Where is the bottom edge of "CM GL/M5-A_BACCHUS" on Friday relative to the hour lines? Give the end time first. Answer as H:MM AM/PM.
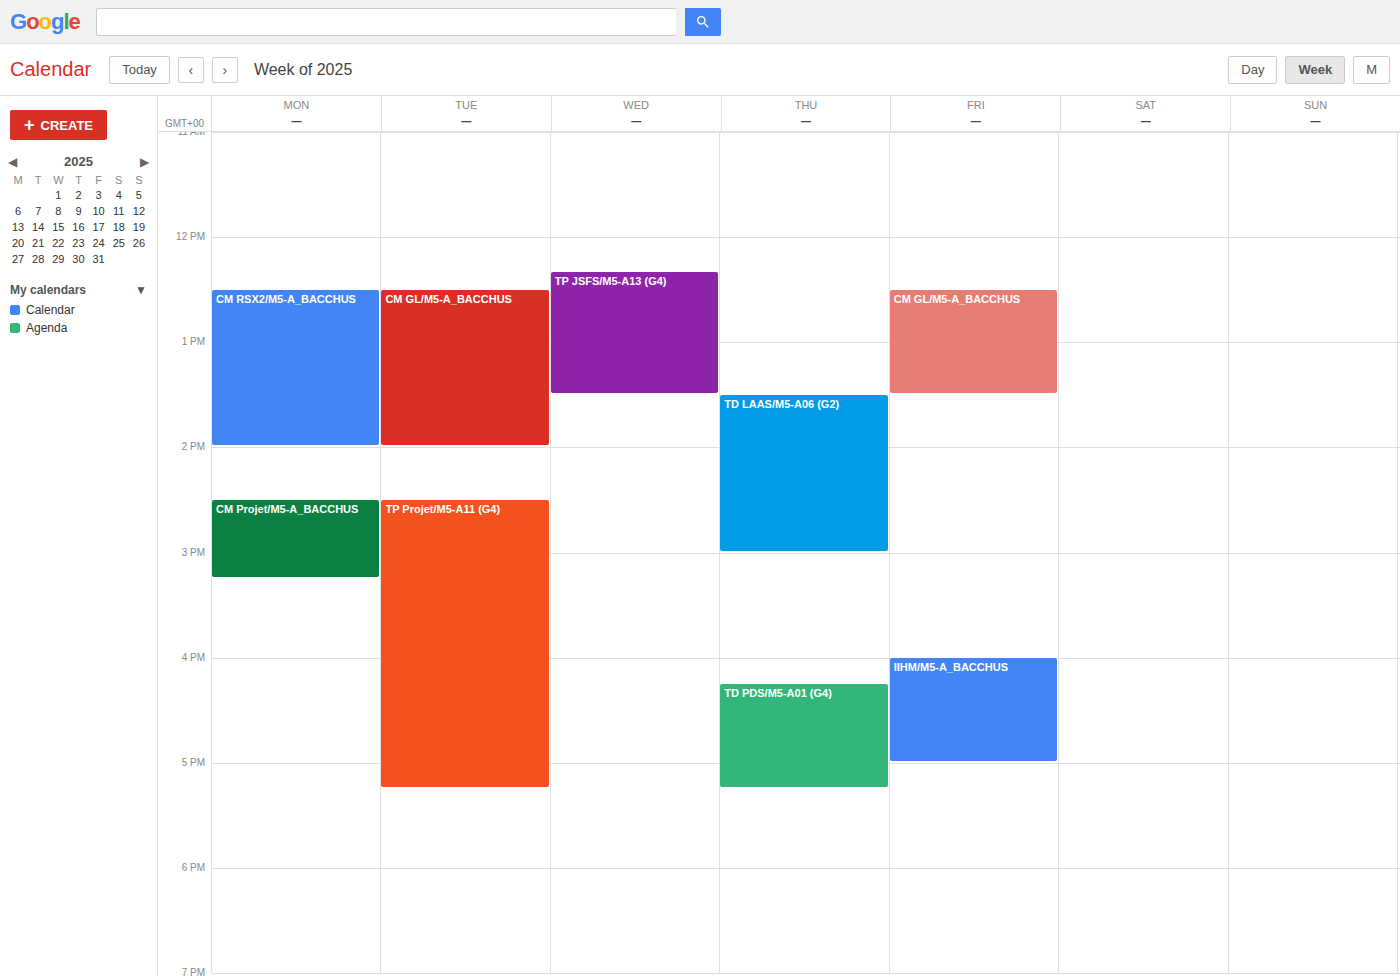
1:30 PM -- halfway between the 1 PM and 2 PM lines.